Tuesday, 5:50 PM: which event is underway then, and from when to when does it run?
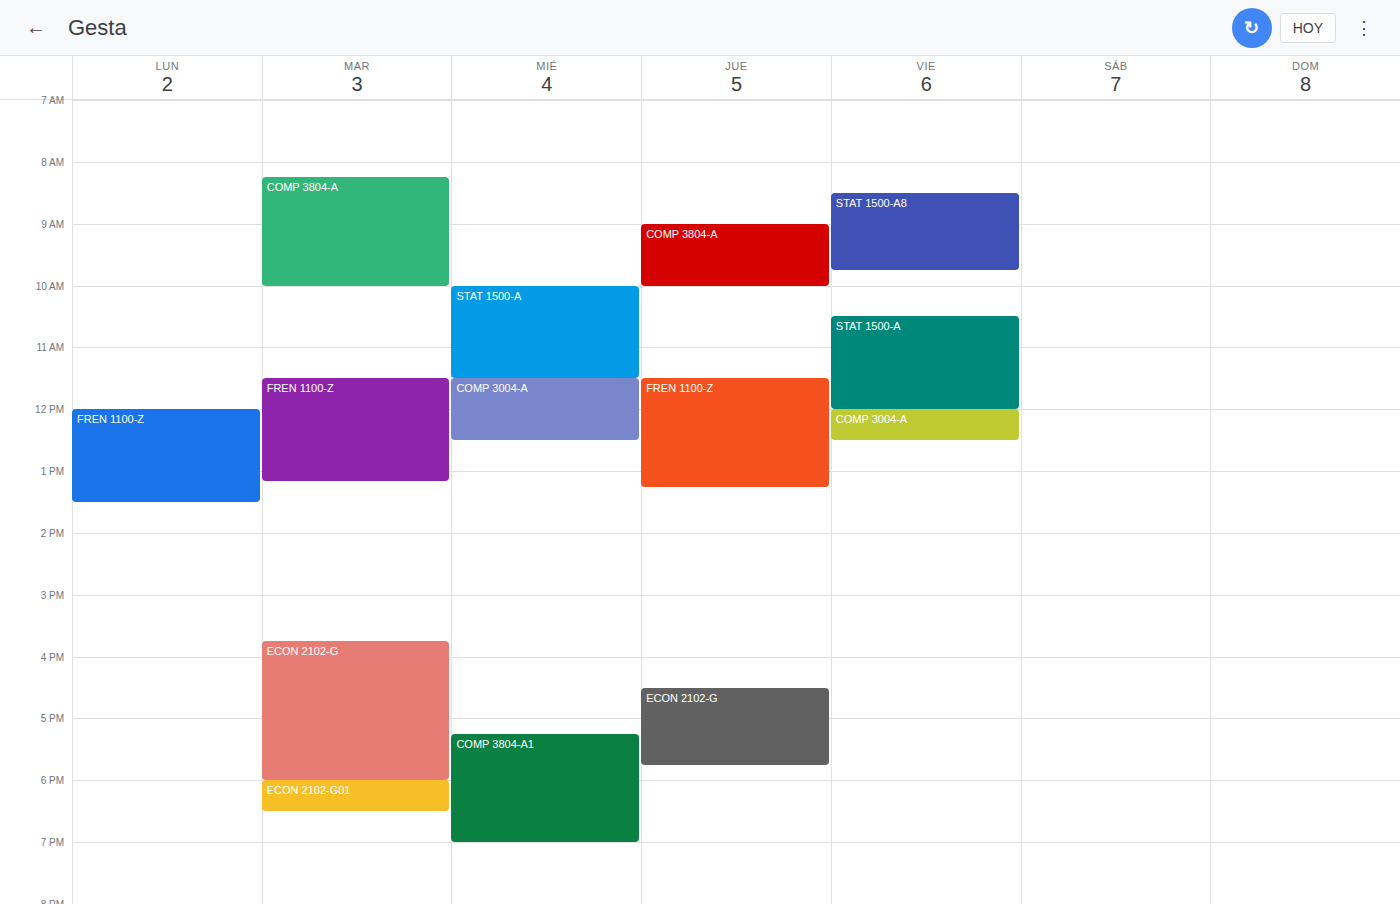
"ECON 2102-G", 3:45 PM to 6:00 PM